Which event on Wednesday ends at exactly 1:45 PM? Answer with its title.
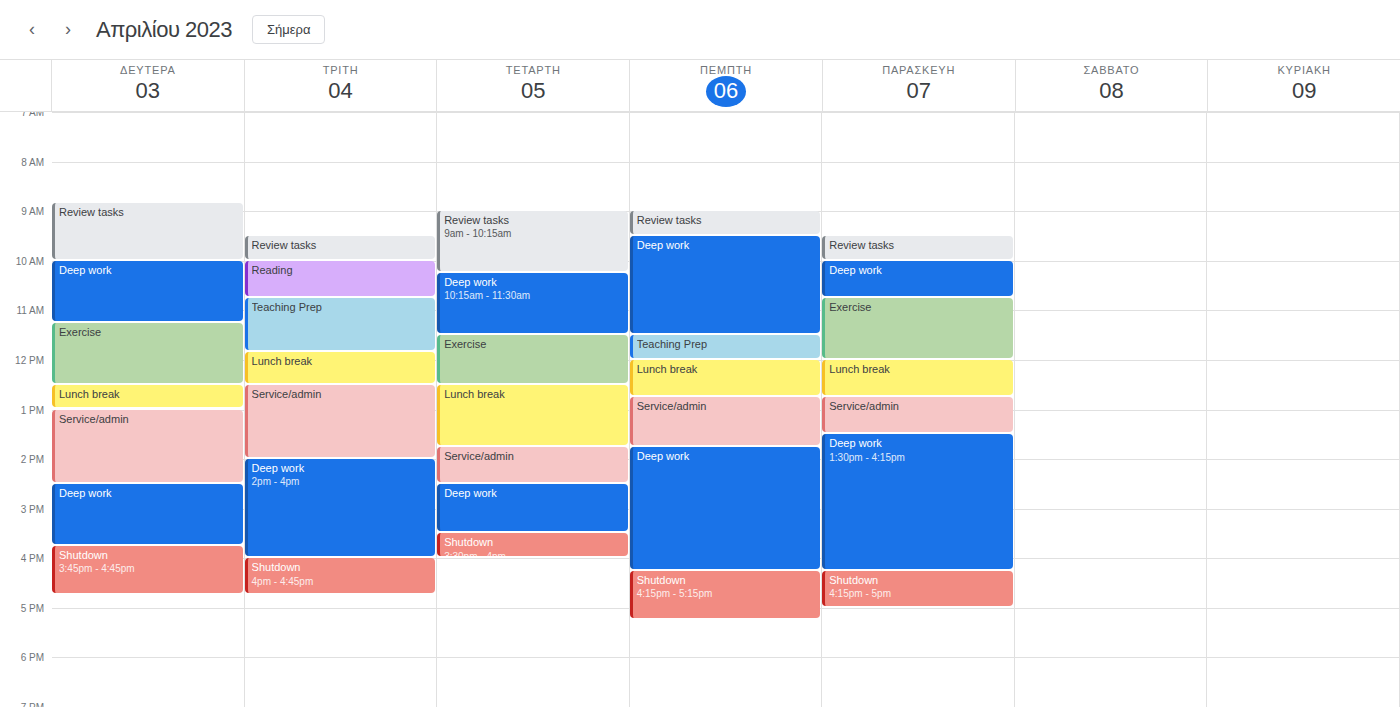
"Lunch break"